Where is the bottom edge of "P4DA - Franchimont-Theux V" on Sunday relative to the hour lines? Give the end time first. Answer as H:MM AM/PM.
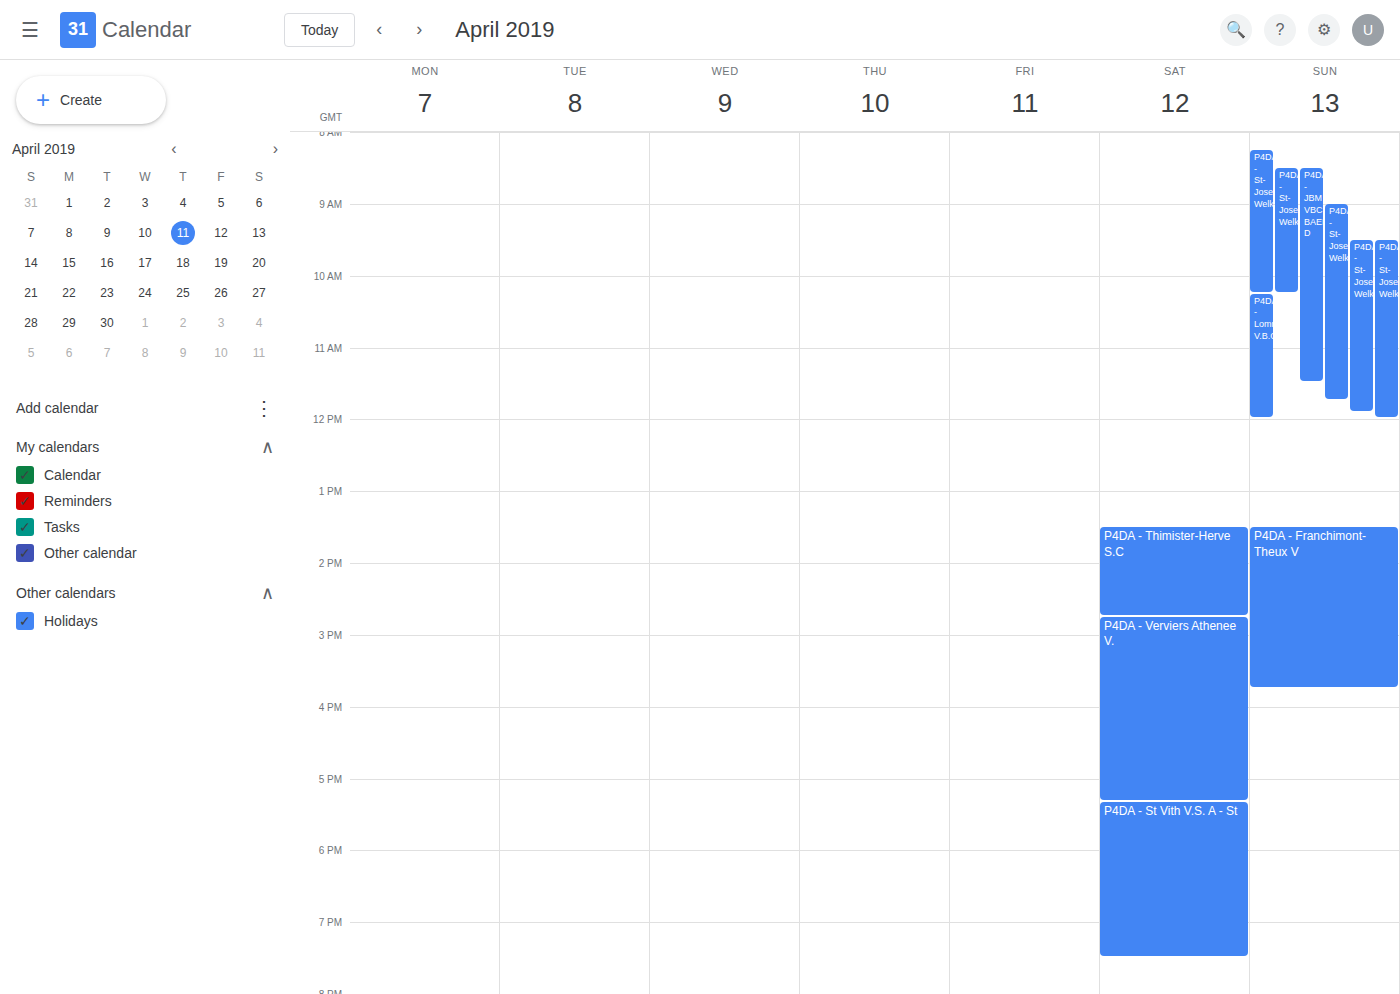
3:45 PM -- neither: three quarters of the way from the 3 PM line to the 4 PM line.